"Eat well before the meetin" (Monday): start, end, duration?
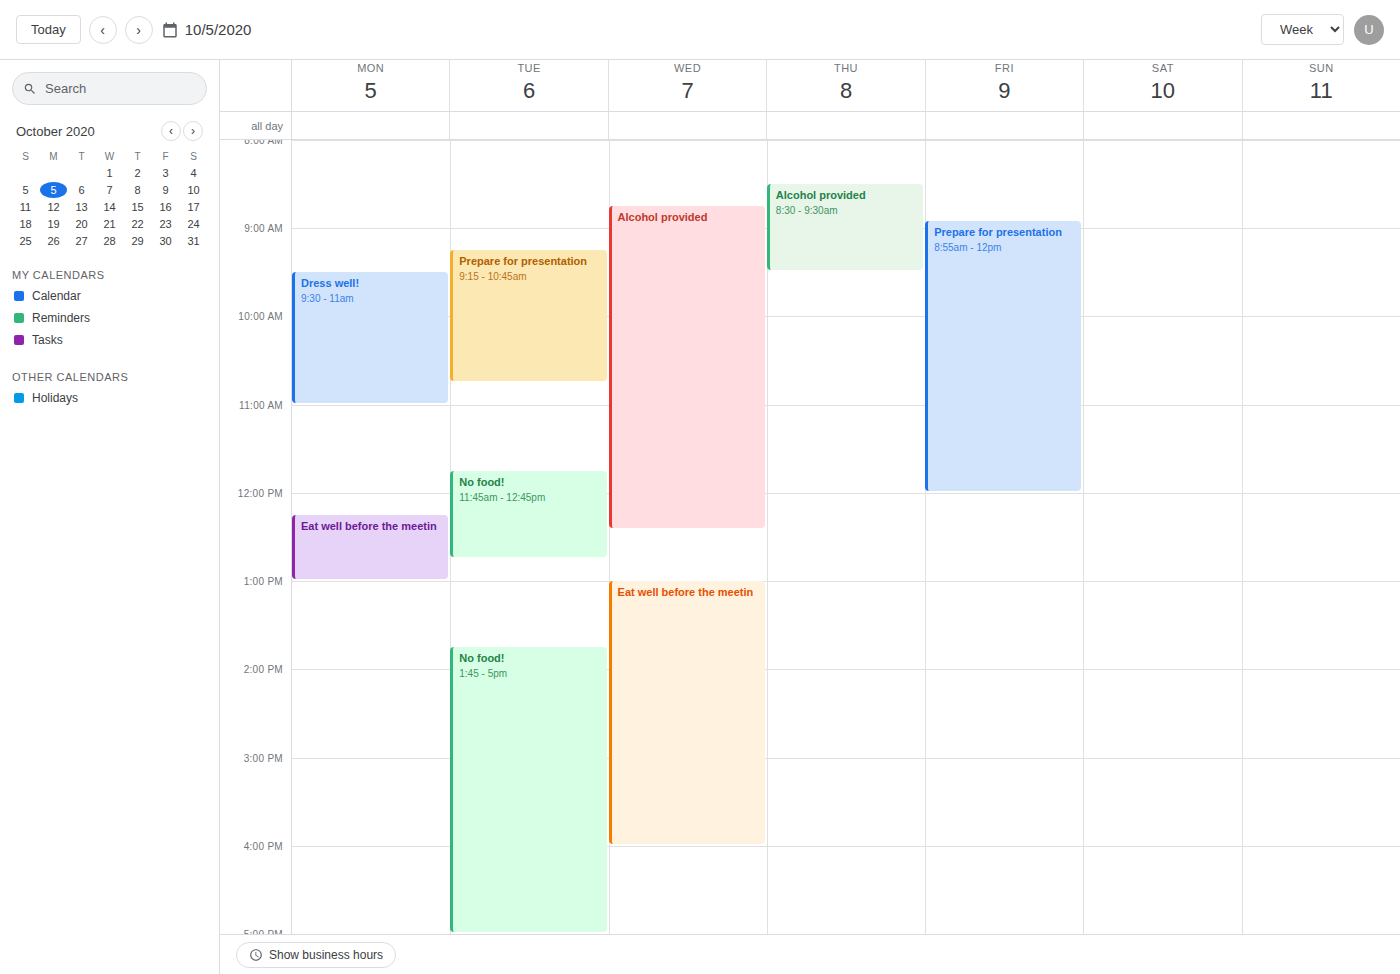
12:15 PM to 1:00 PM, 45 minutes